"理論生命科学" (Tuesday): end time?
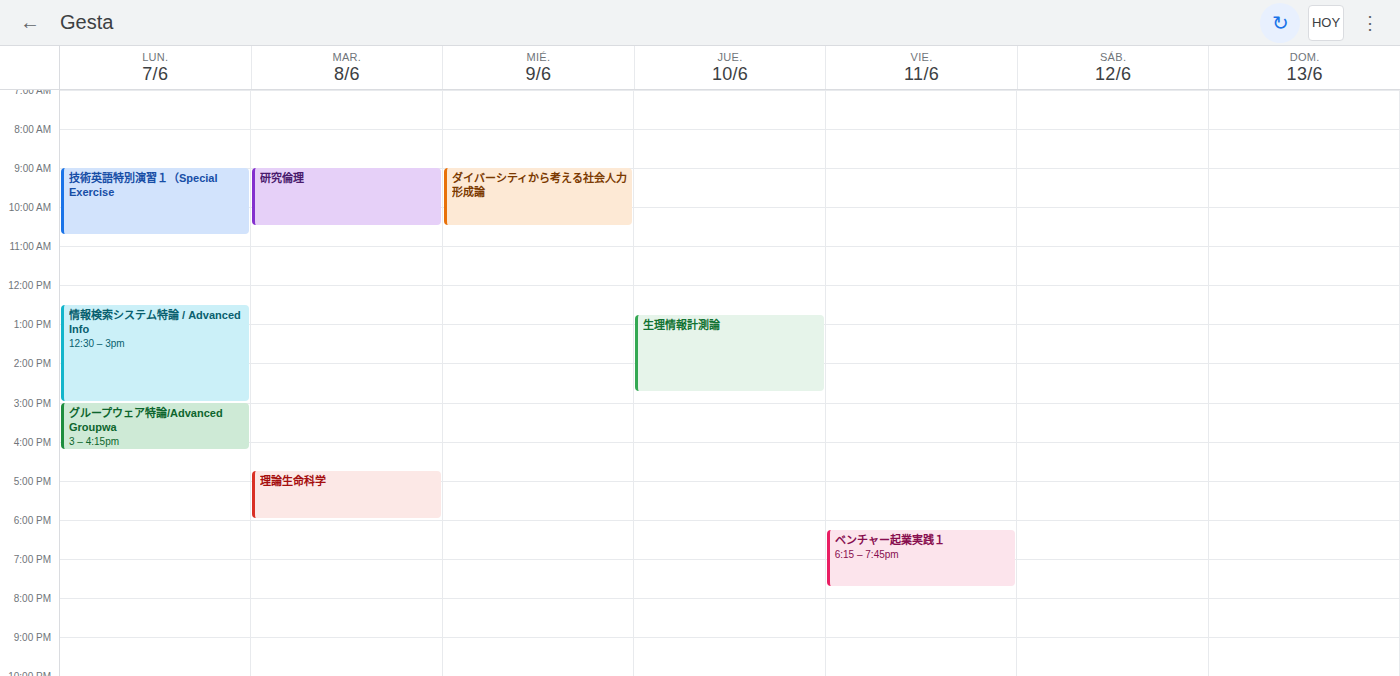
6:00 PM